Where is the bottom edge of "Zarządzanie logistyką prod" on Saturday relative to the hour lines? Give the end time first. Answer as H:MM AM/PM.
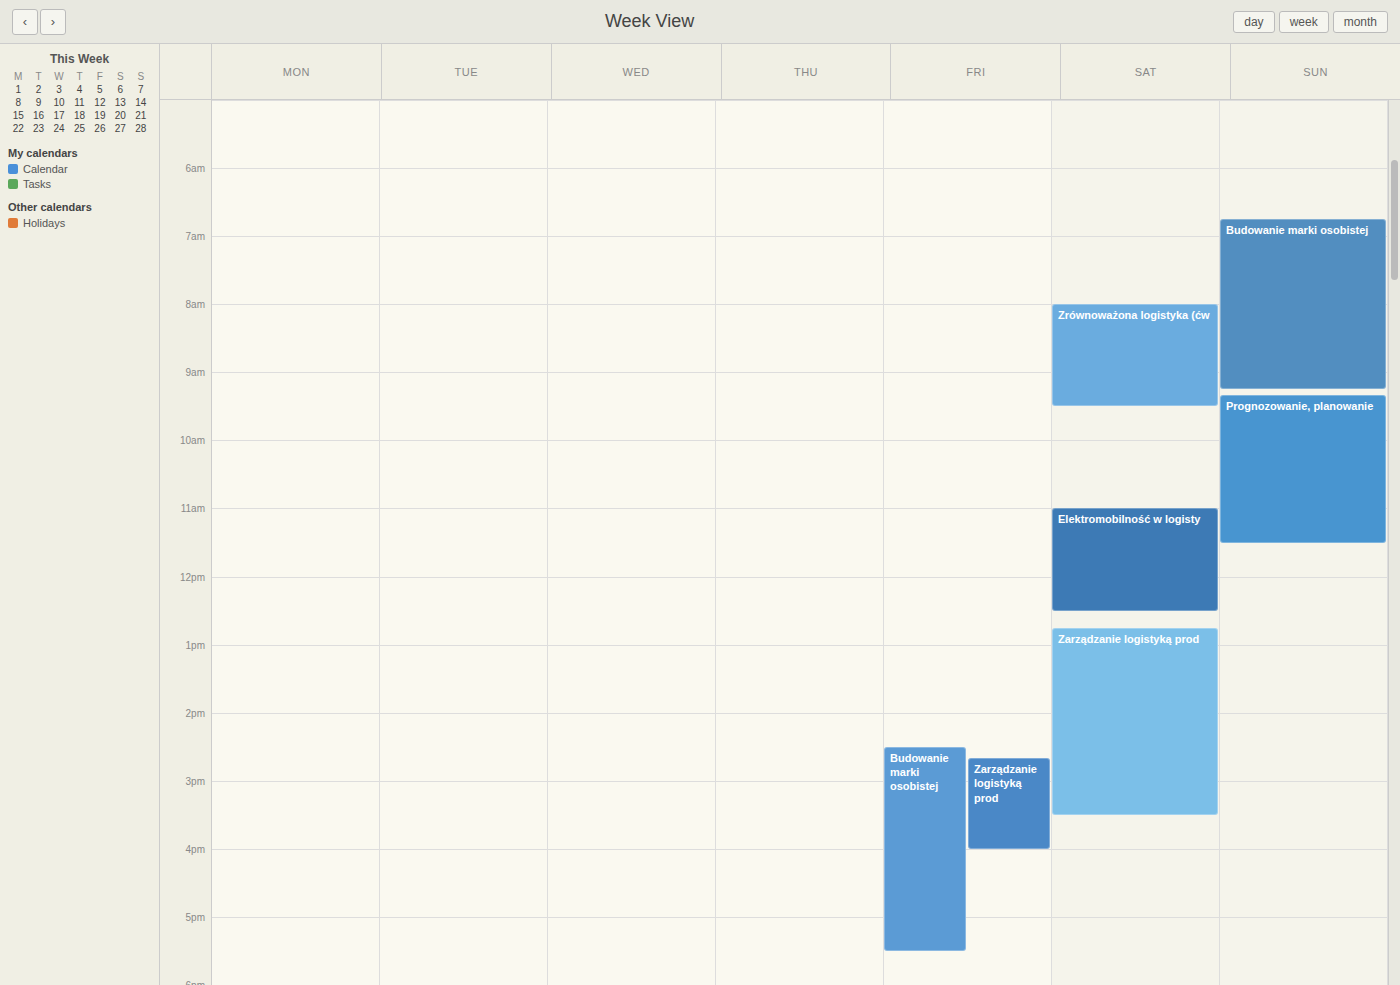
3:30 PM -- halfway between the 3 PM and 4 PM lines.